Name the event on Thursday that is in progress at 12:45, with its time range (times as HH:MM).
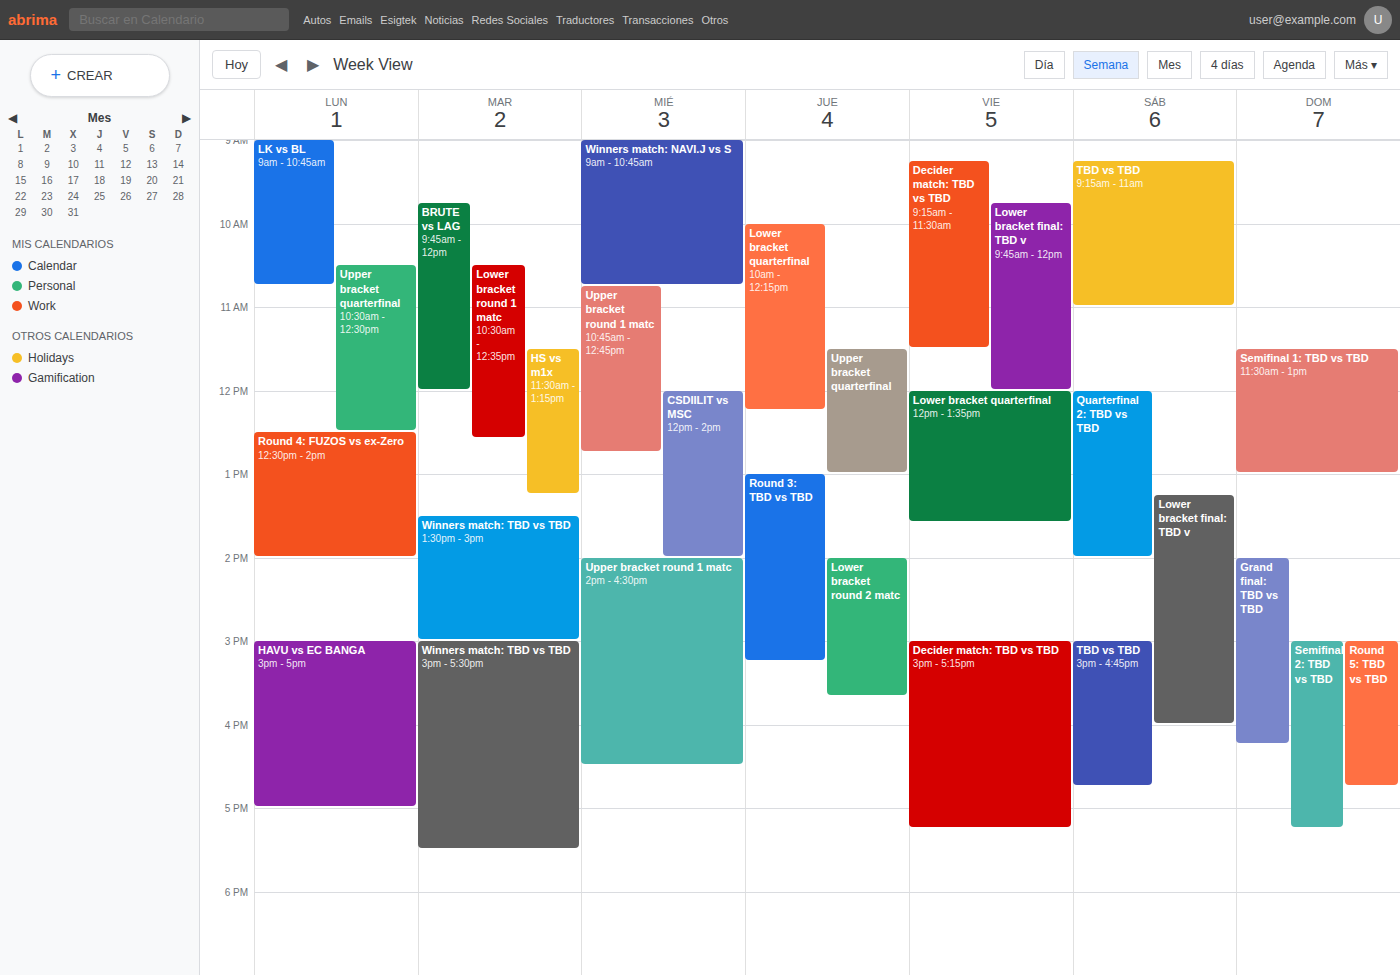
"Upper bracket quarterfinal", 11:30 to 13:00